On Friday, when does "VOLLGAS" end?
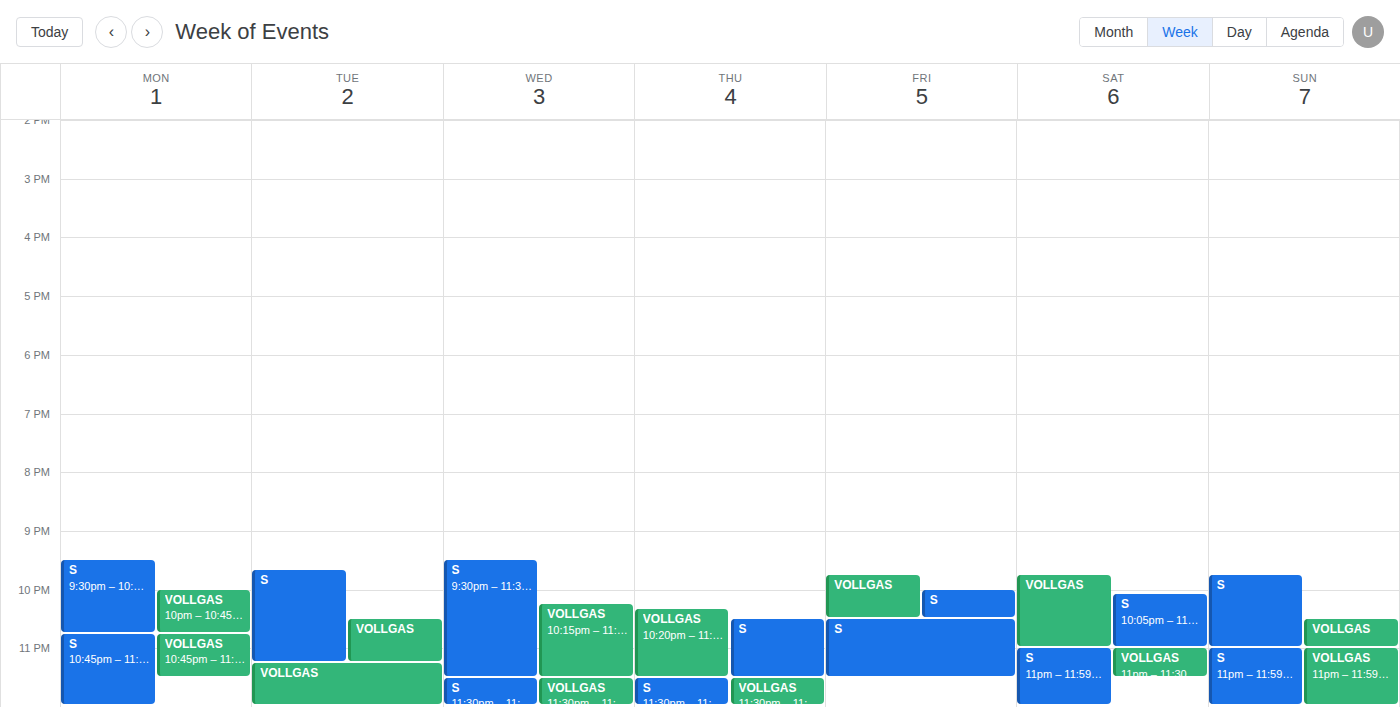
10:30 PM